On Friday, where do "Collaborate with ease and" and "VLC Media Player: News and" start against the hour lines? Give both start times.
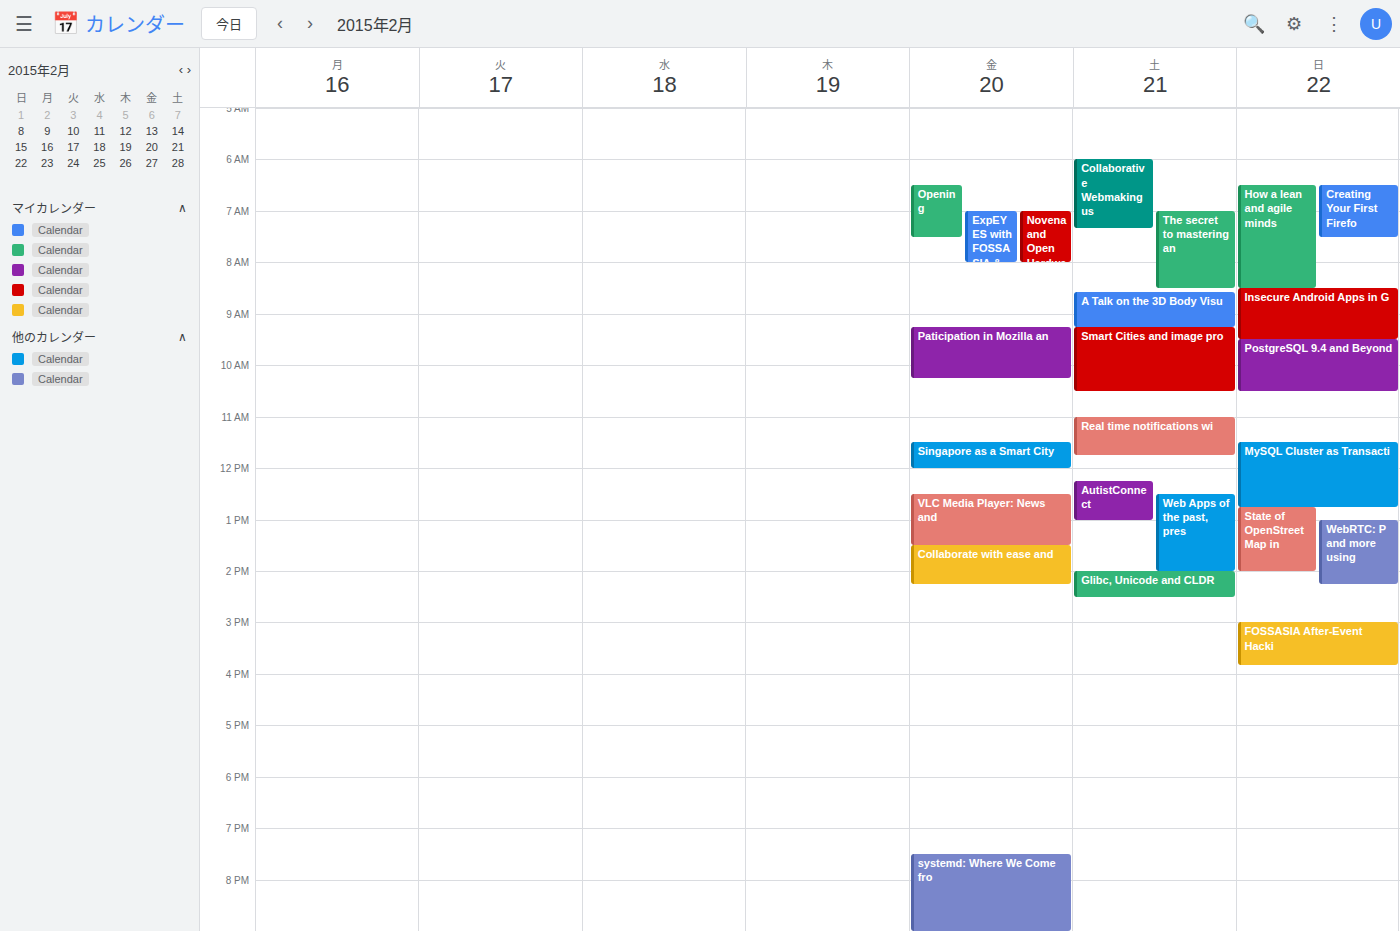
"Collaborate with ease and": 13:30, halfway between the 13:00 and 14:00 lines. "VLC Media Player: News and": 12:30, halfway between the 12:00 and 13:00 lines.